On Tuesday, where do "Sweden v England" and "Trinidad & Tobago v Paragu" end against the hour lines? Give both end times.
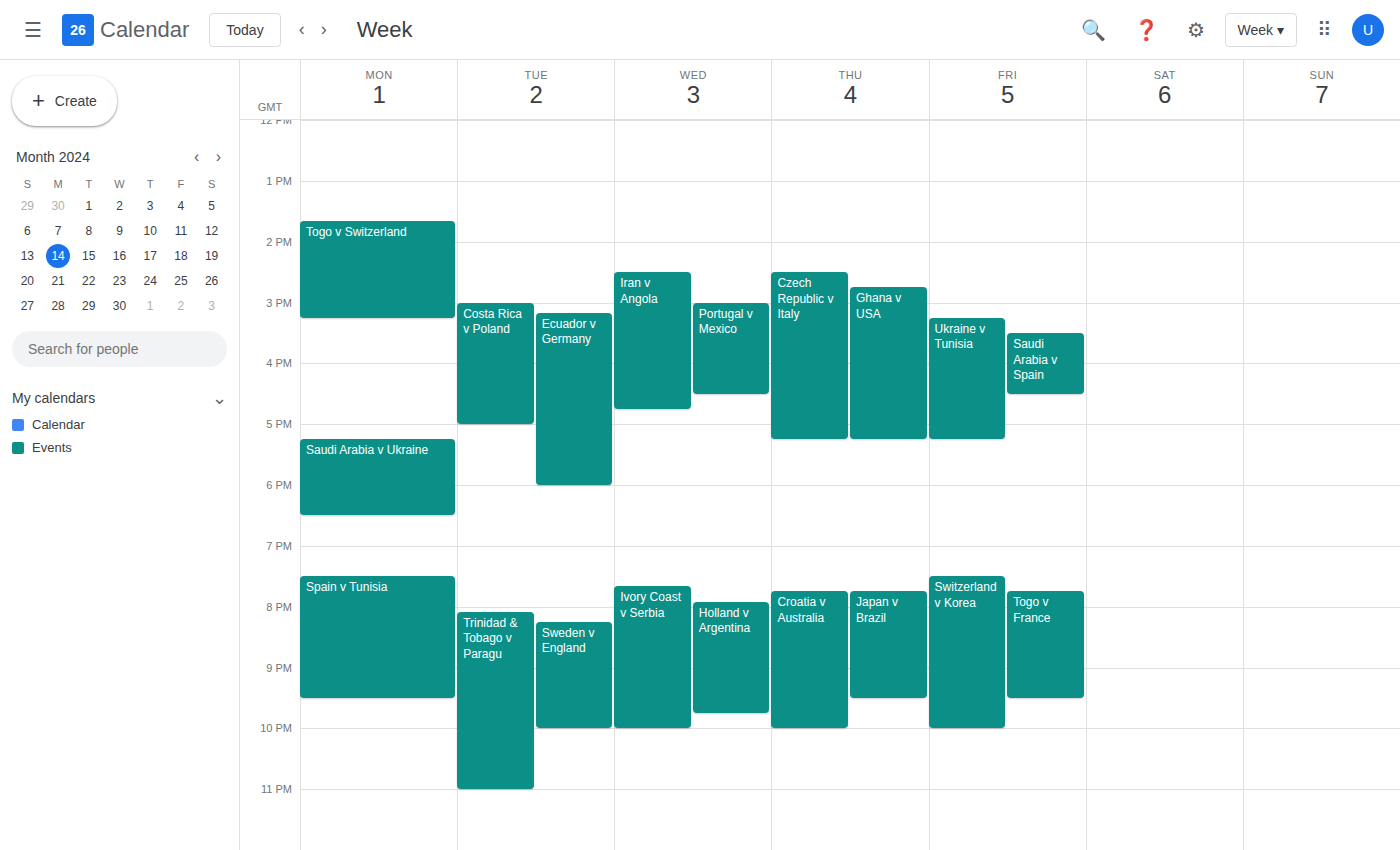
"Sweden v England": 10:00 PM, exactly on the 10 PM line. "Trinidad & Tobago v Paragu": 11:00 PM, exactly on the 11 PM line.